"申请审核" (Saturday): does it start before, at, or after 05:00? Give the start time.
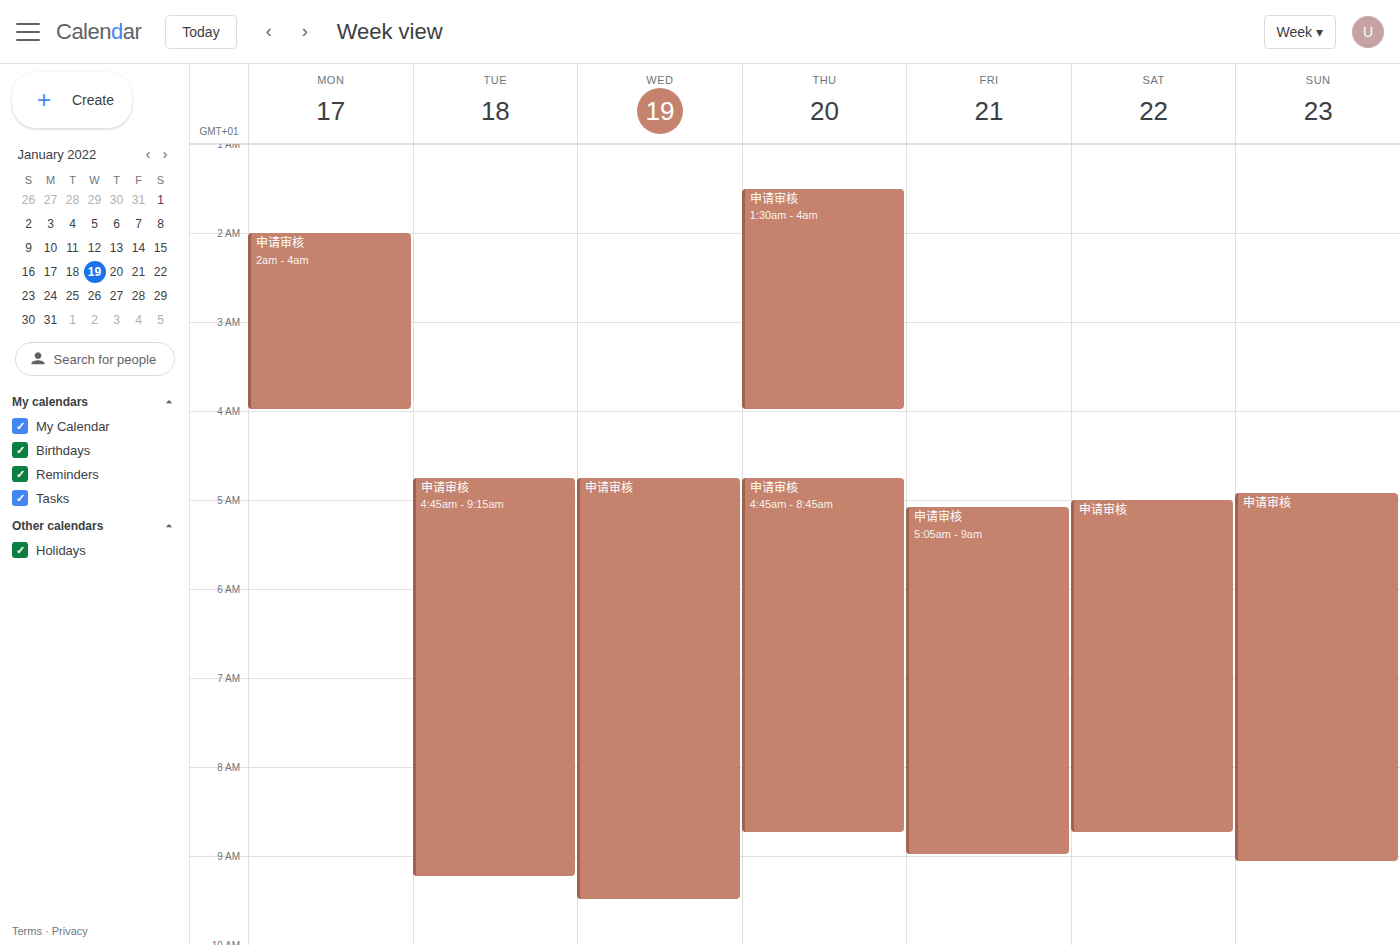
05:00 -- exactly at 05:00, on the 05:00 line.